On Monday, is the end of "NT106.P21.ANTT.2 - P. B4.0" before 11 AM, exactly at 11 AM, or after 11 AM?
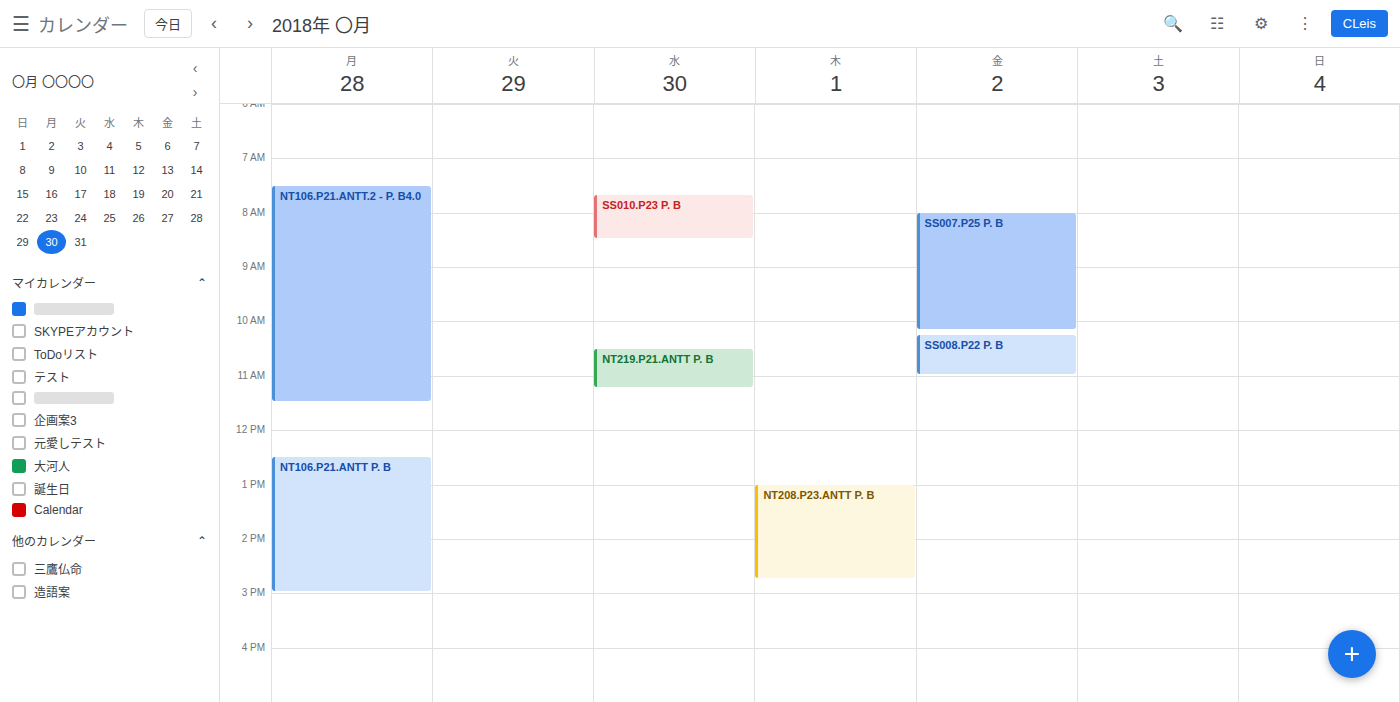
11:30 AM -- after 11 AM, 30 minutes below the 11 AM line.